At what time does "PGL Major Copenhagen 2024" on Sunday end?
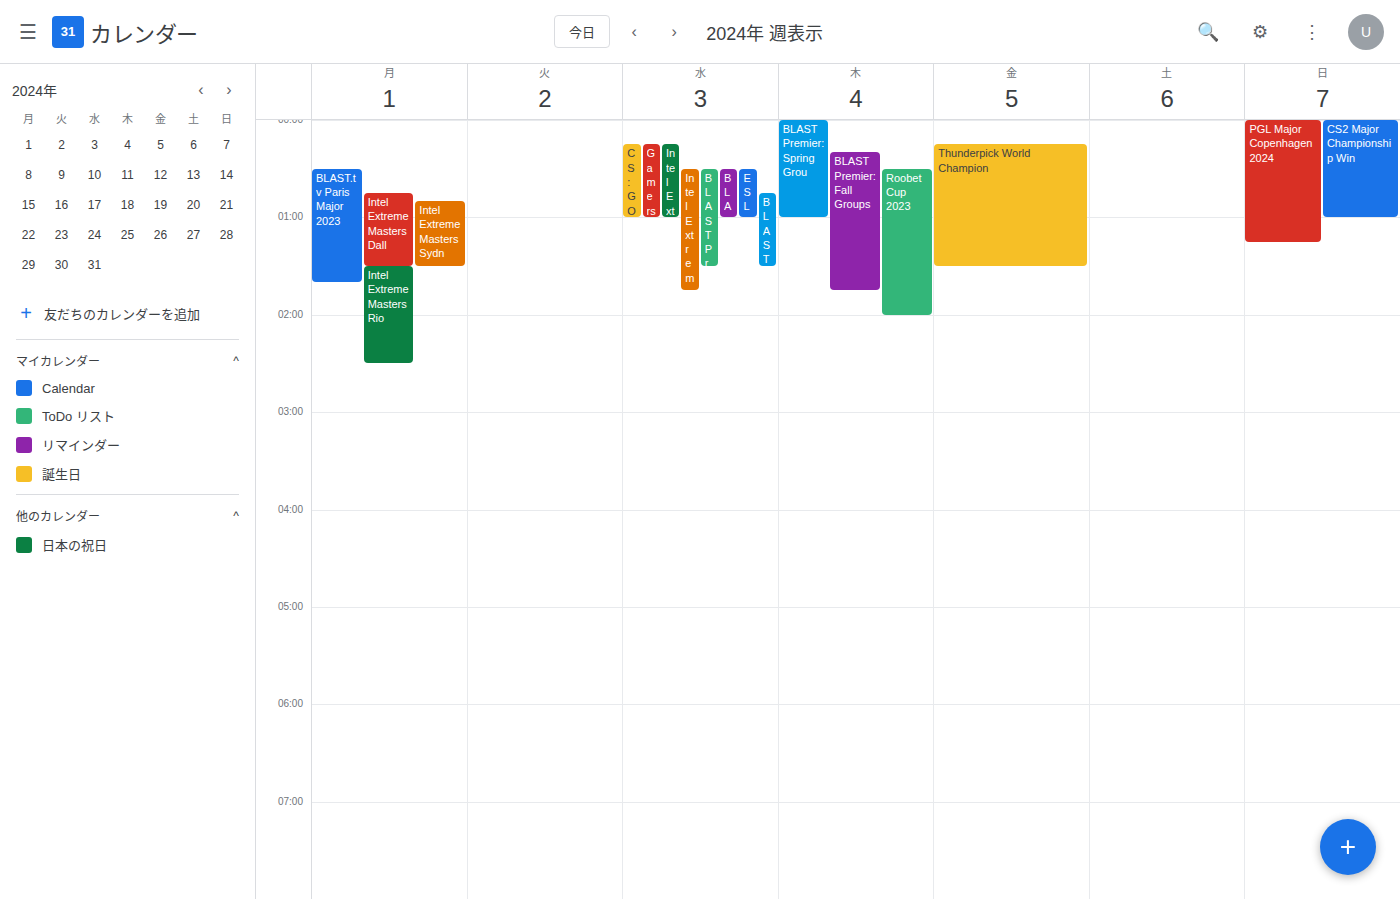
01:15